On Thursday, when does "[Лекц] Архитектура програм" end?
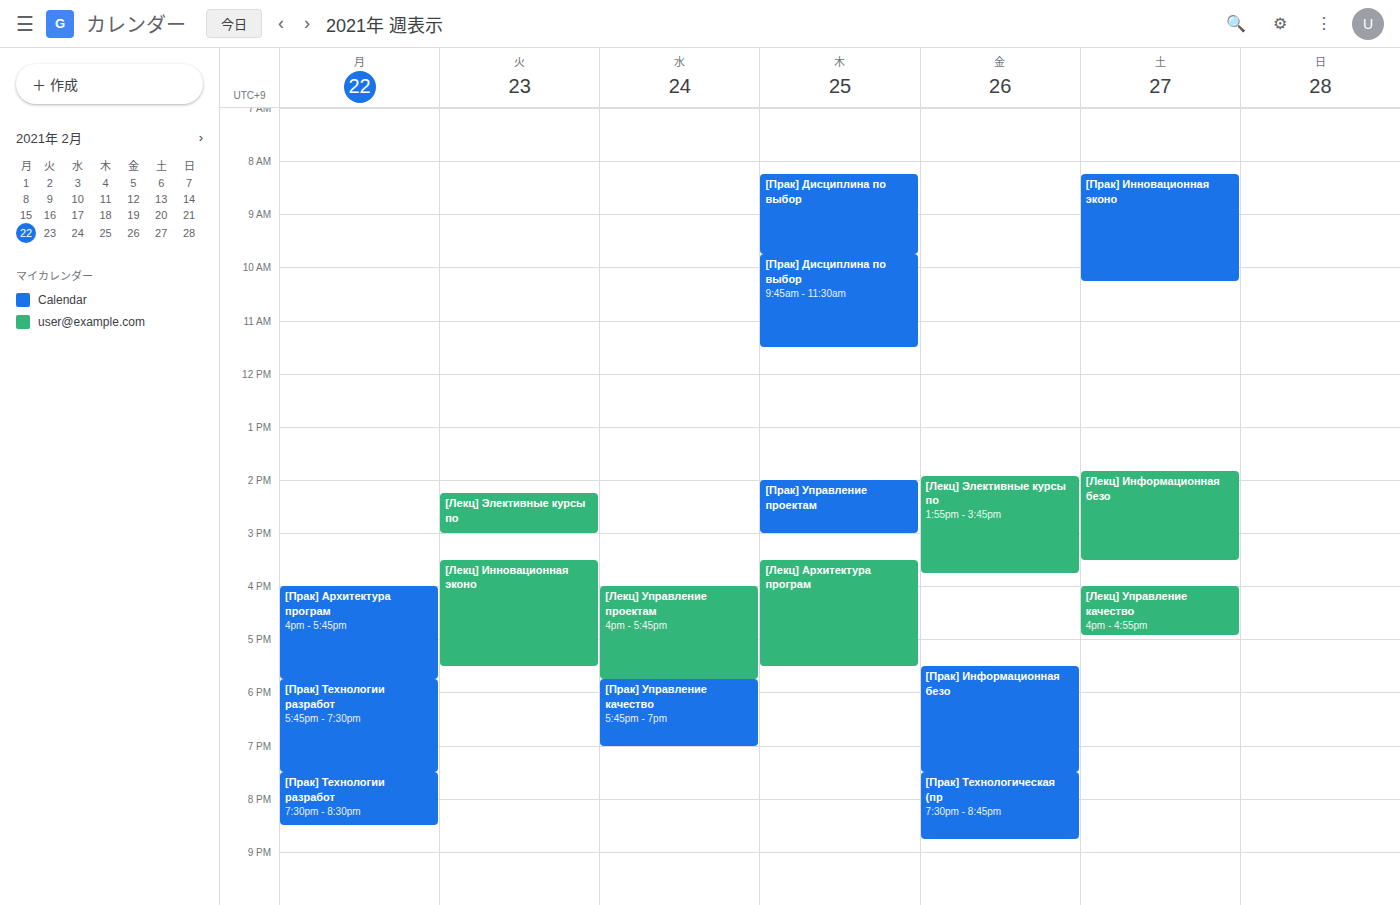
17:30